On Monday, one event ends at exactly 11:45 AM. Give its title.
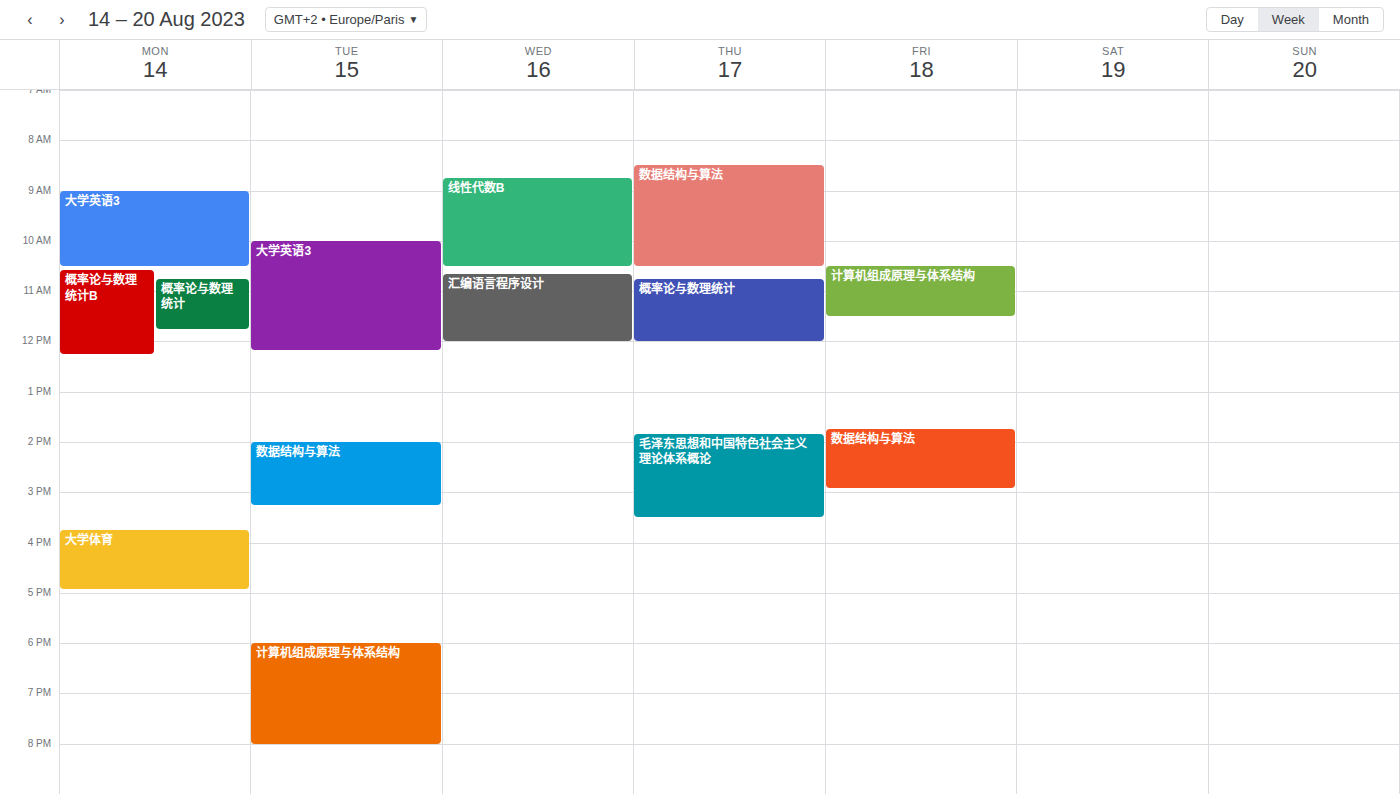
"概率论与数理统计"